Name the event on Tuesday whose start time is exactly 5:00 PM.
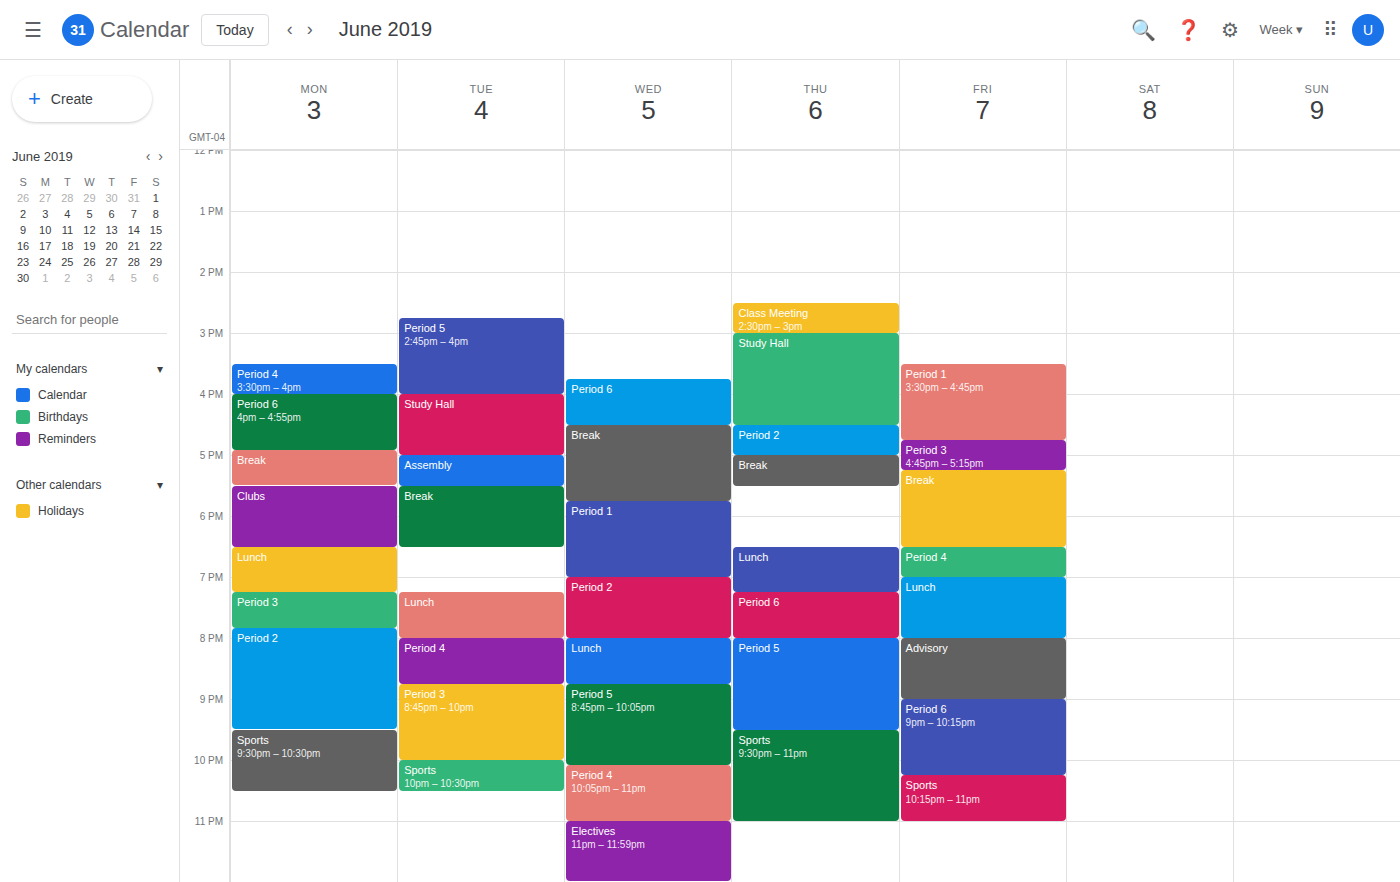
"Assembly"